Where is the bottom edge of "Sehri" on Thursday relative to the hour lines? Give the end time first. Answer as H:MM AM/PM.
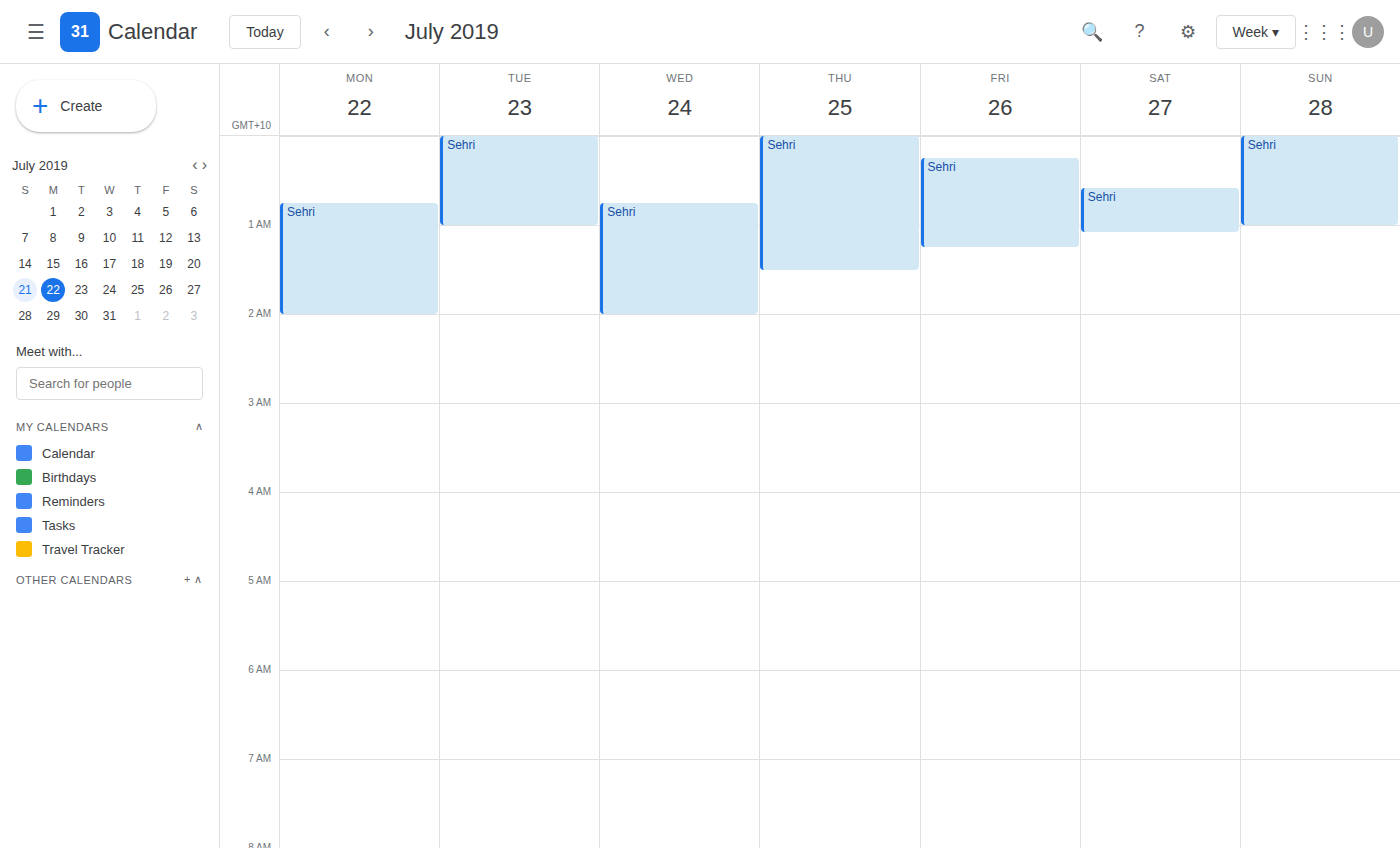
1:30 AM -- halfway between the 1 AM and 2 AM lines.